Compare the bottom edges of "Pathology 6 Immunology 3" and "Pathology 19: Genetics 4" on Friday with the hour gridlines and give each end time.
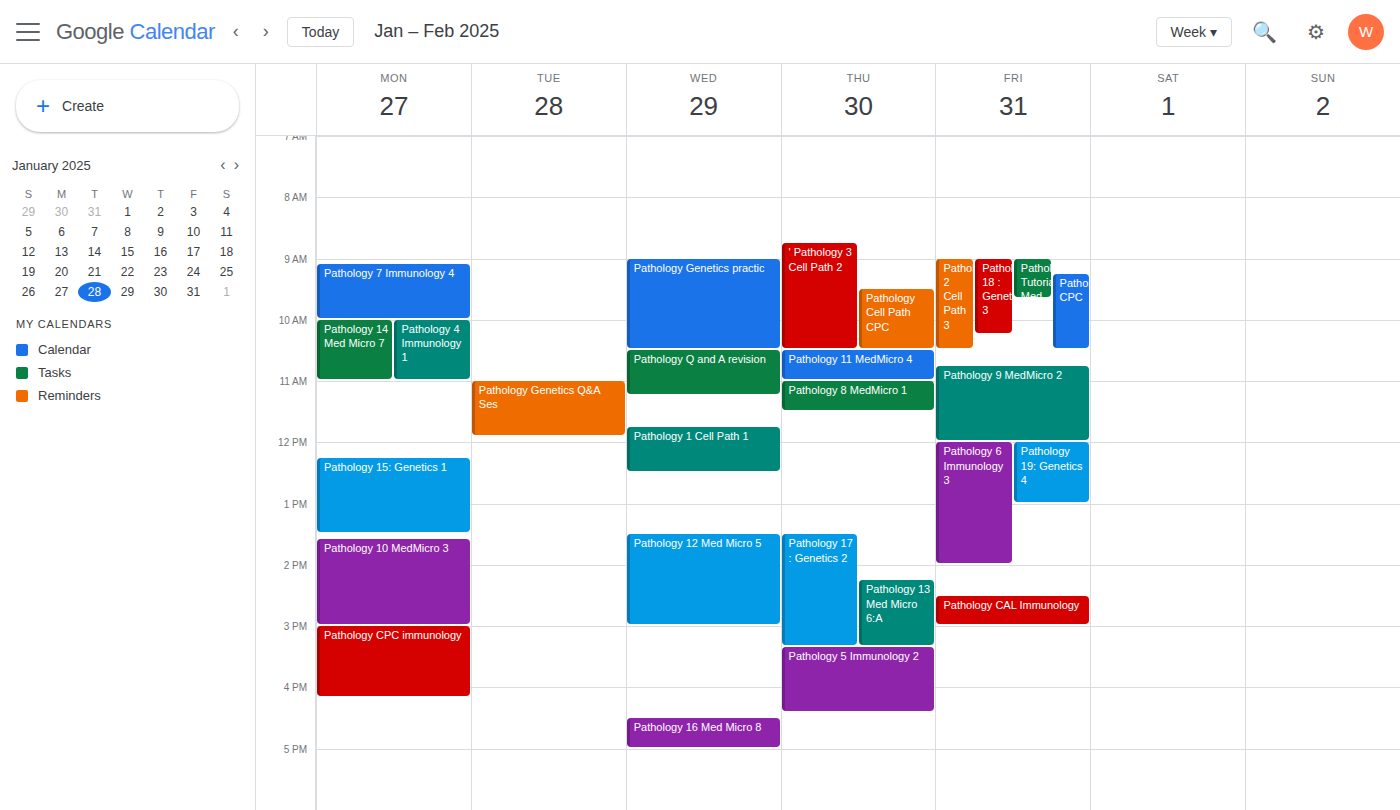
"Pathology 6 Immunology 3": 2:00 PM, exactly on the 2 PM line. "Pathology 19: Genetics 4": 1:00 PM, exactly on the 1 PM line.